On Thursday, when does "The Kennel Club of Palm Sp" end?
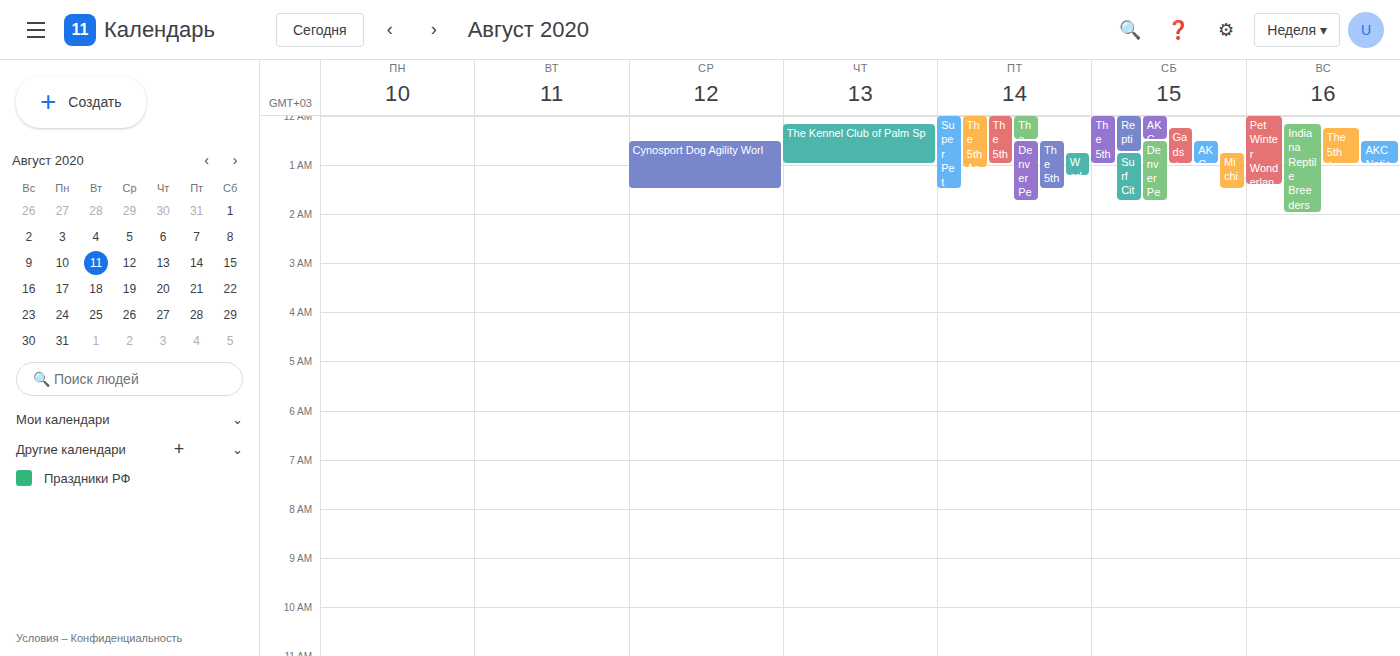
1:00 AM